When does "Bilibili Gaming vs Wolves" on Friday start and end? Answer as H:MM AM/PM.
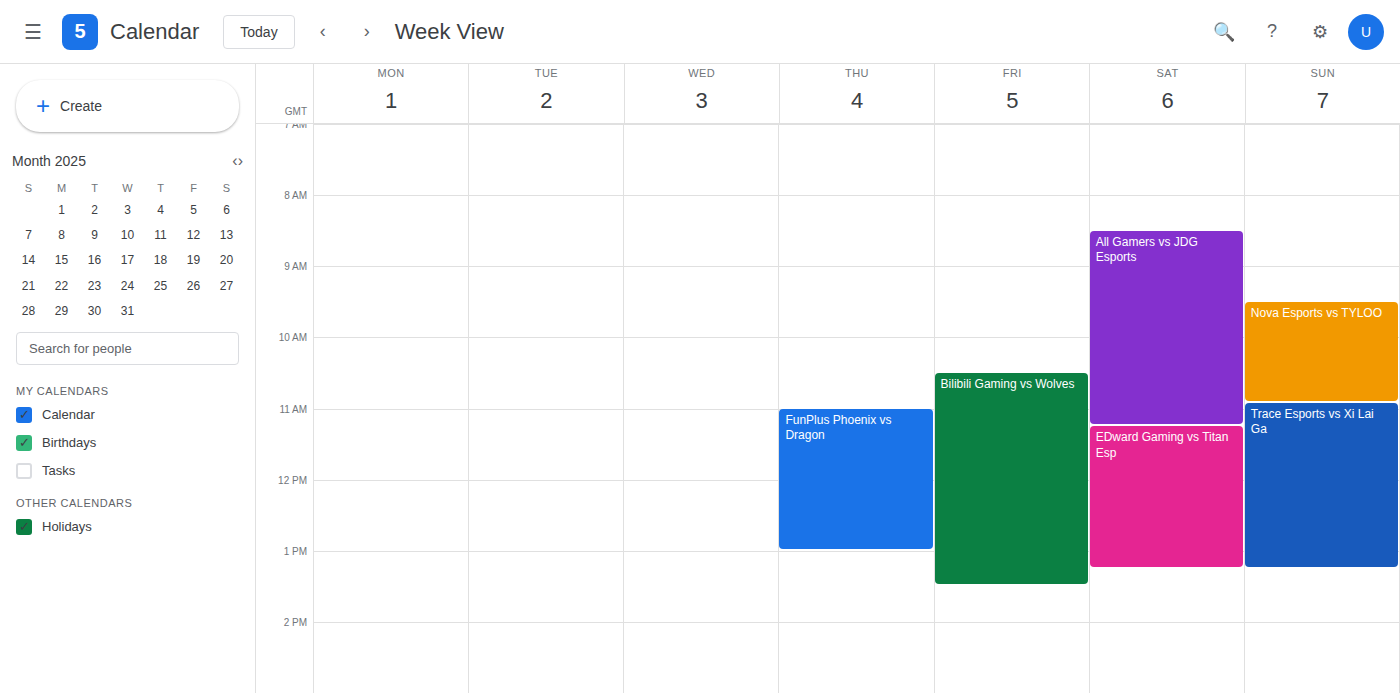
10:30 AM to 1:30 PM